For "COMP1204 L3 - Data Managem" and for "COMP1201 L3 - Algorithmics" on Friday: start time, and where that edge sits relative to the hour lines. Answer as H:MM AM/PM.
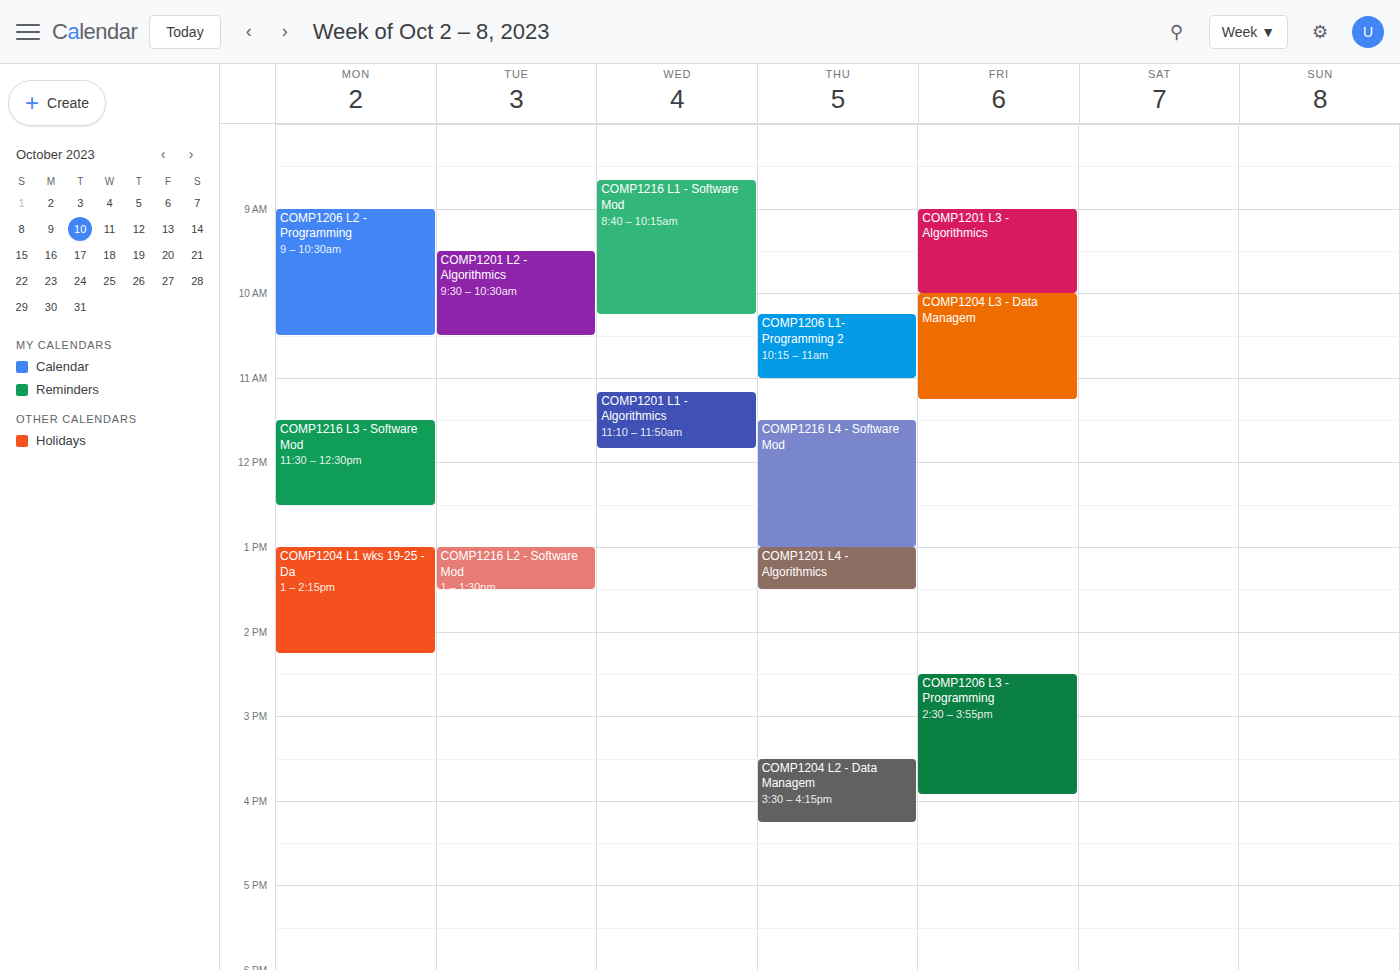
"COMP1204 L3 - Data Managem": 10:00 AM, exactly on the 10 AM line. "COMP1201 L3 - Algorithmics": 9:00 AM, exactly on the 9 AM line.